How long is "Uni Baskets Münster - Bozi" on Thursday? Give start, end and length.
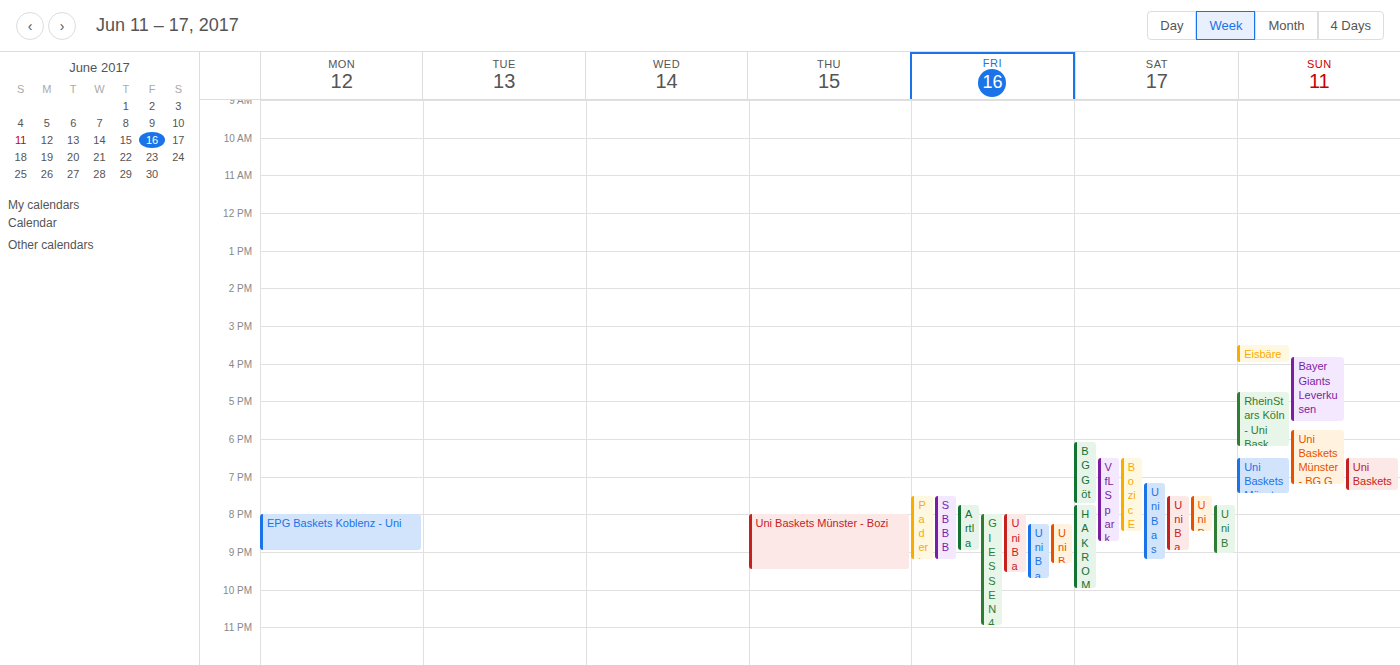
8:00 PM to 9:30 PM, 1 hour 30 minutes